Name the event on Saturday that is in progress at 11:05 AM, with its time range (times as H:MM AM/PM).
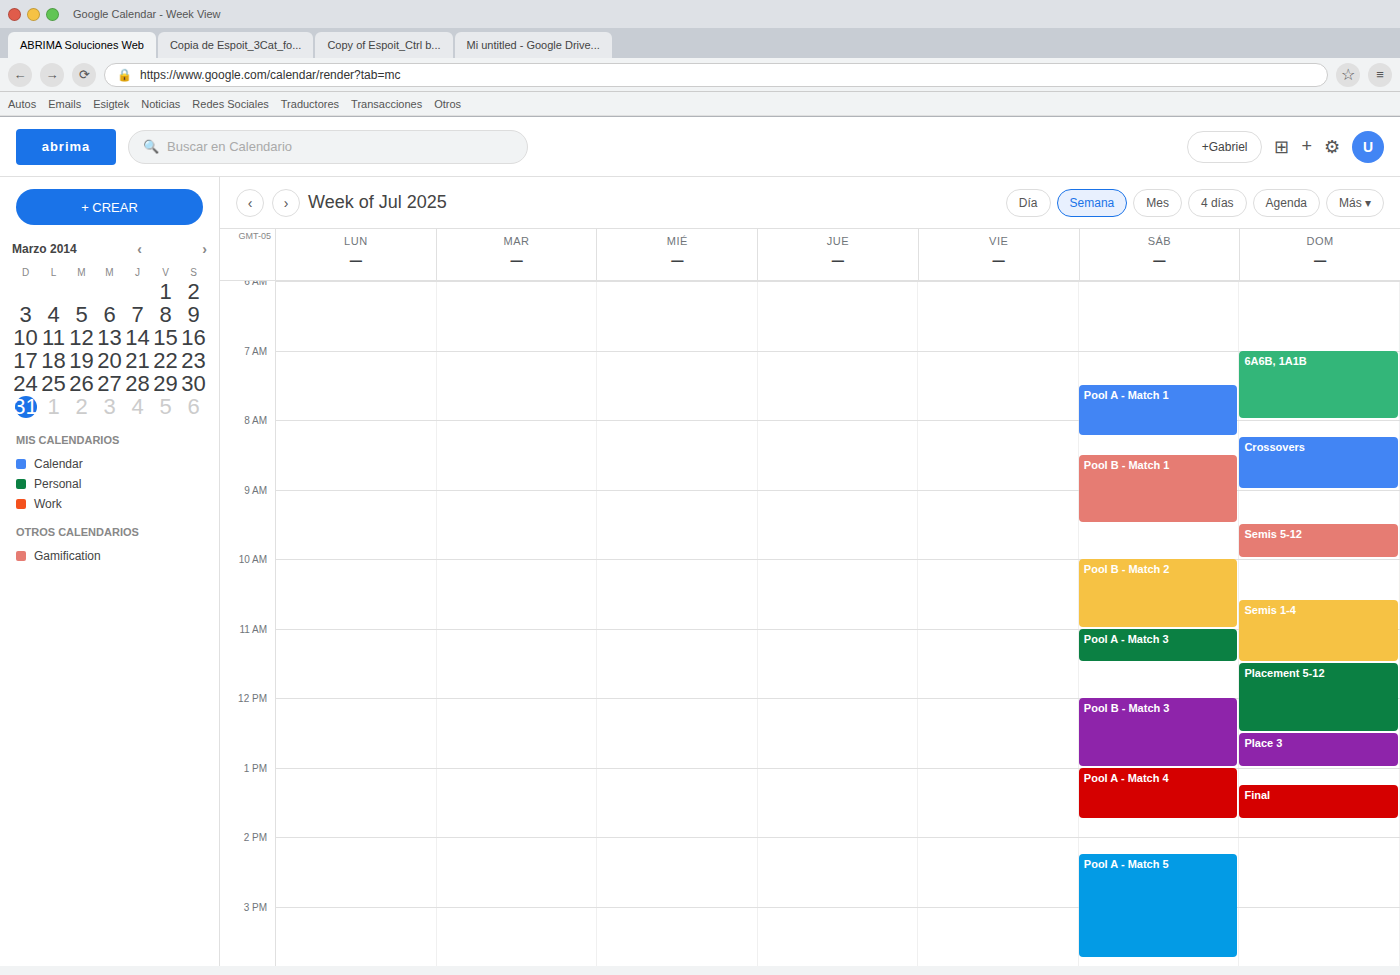
"Pool A - Match 3", 11:00 AM to 11:30 AM